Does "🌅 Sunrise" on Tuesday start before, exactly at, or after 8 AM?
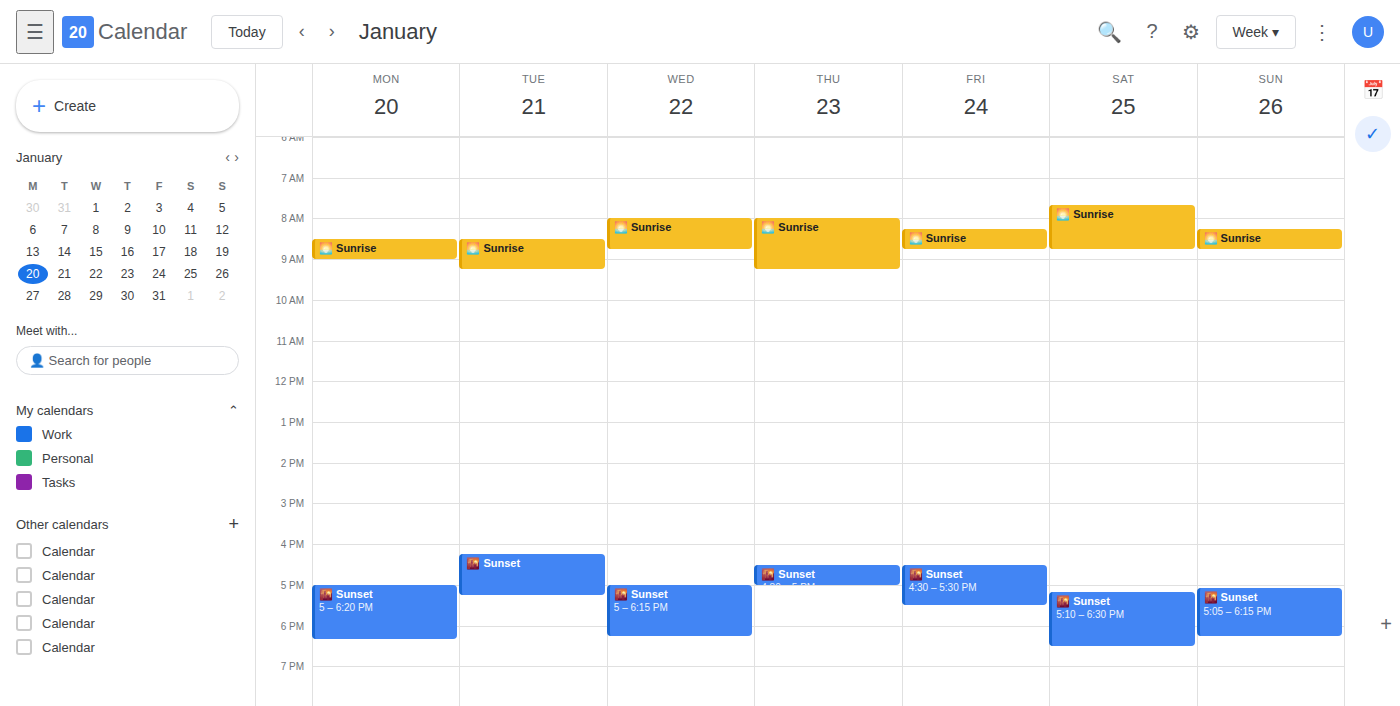
8:30 AM -- after 8 AM, 30 minutes below the 8 AM line.